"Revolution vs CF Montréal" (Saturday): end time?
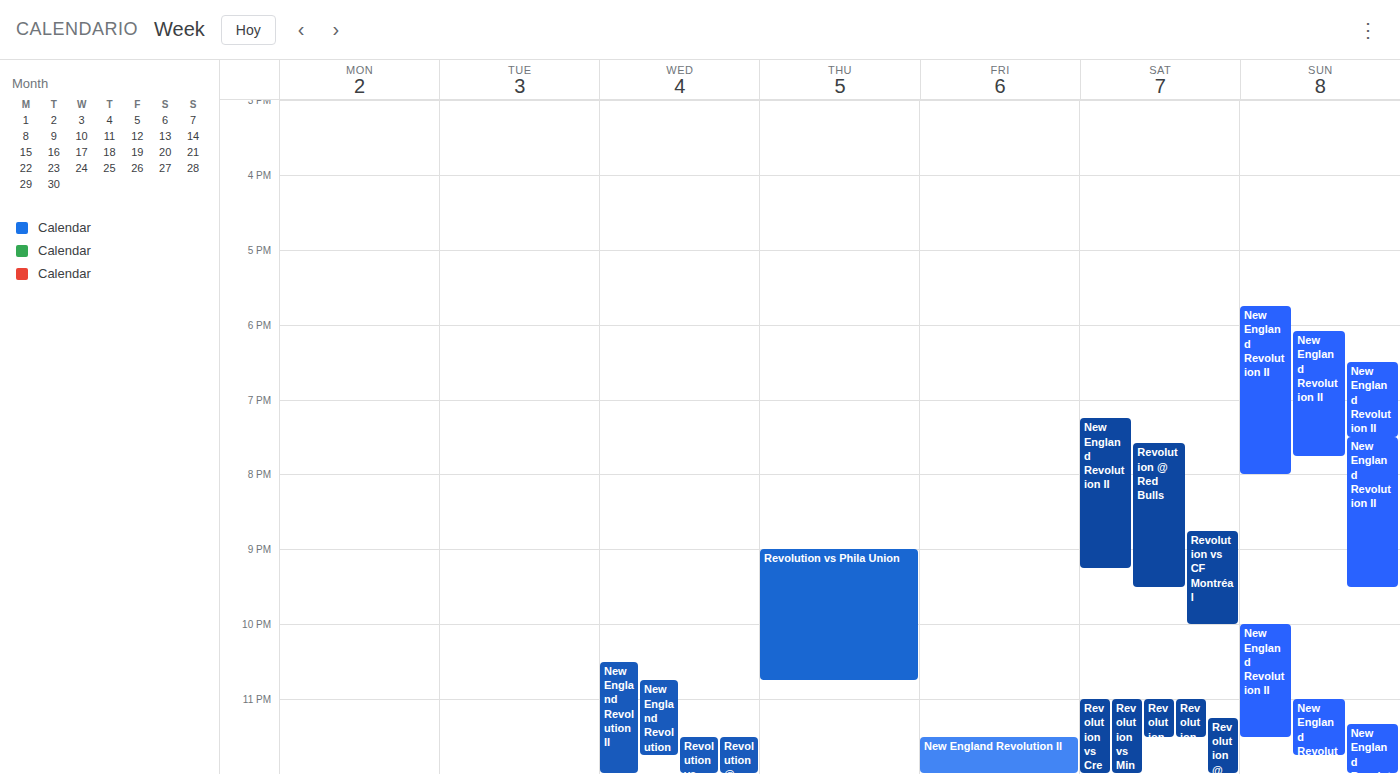
10:00 PM